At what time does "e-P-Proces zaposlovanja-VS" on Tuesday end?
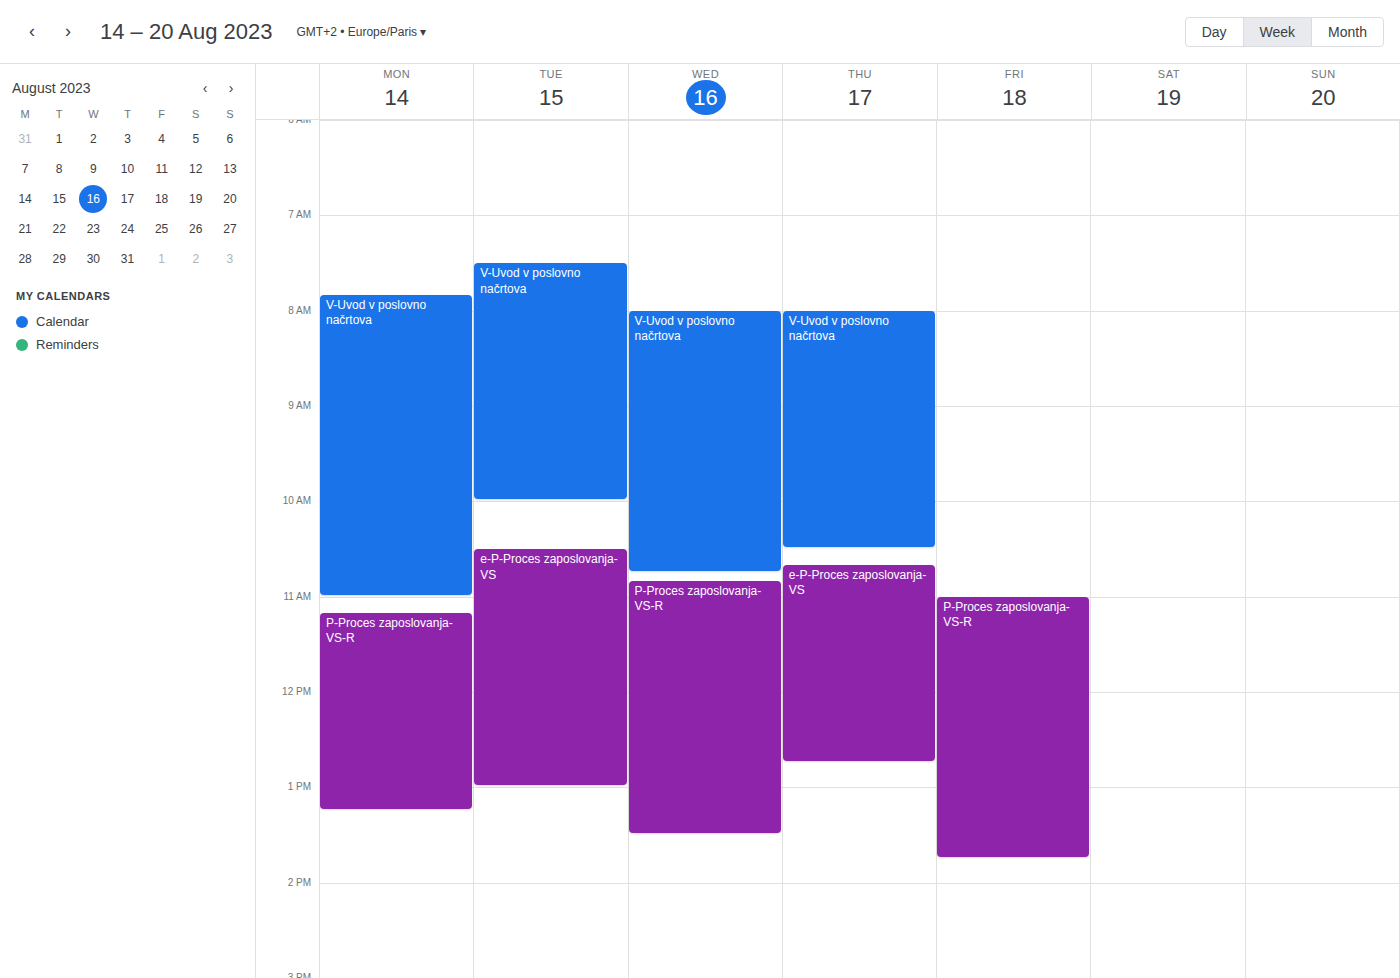
1:00 PM